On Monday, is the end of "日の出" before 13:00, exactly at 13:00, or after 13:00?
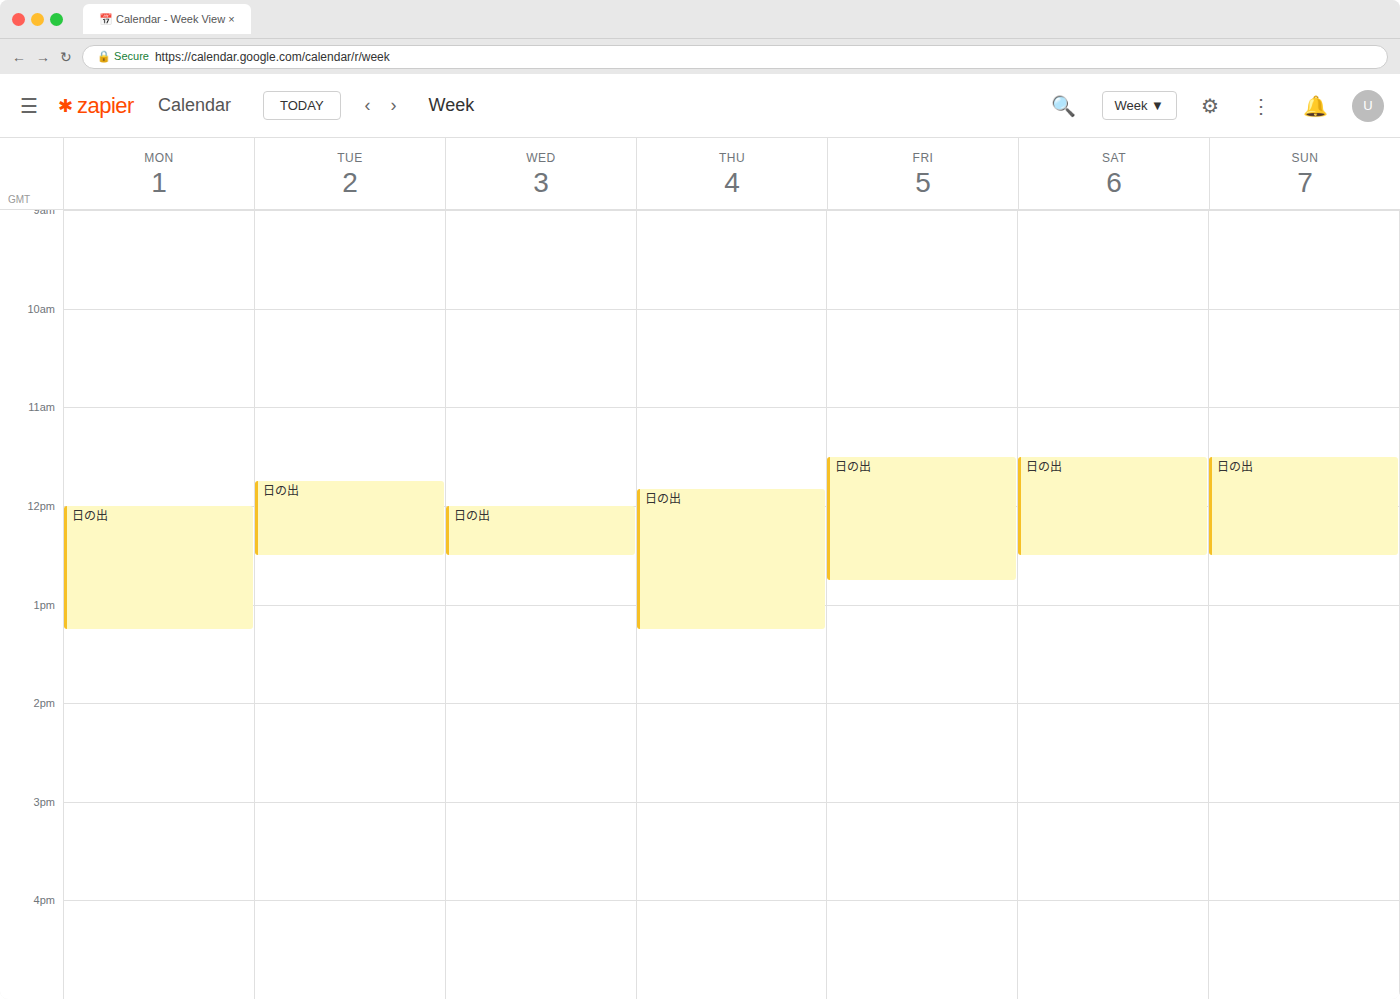
13:15 -- after 13:00, 15 minutes below the 13:00 line.